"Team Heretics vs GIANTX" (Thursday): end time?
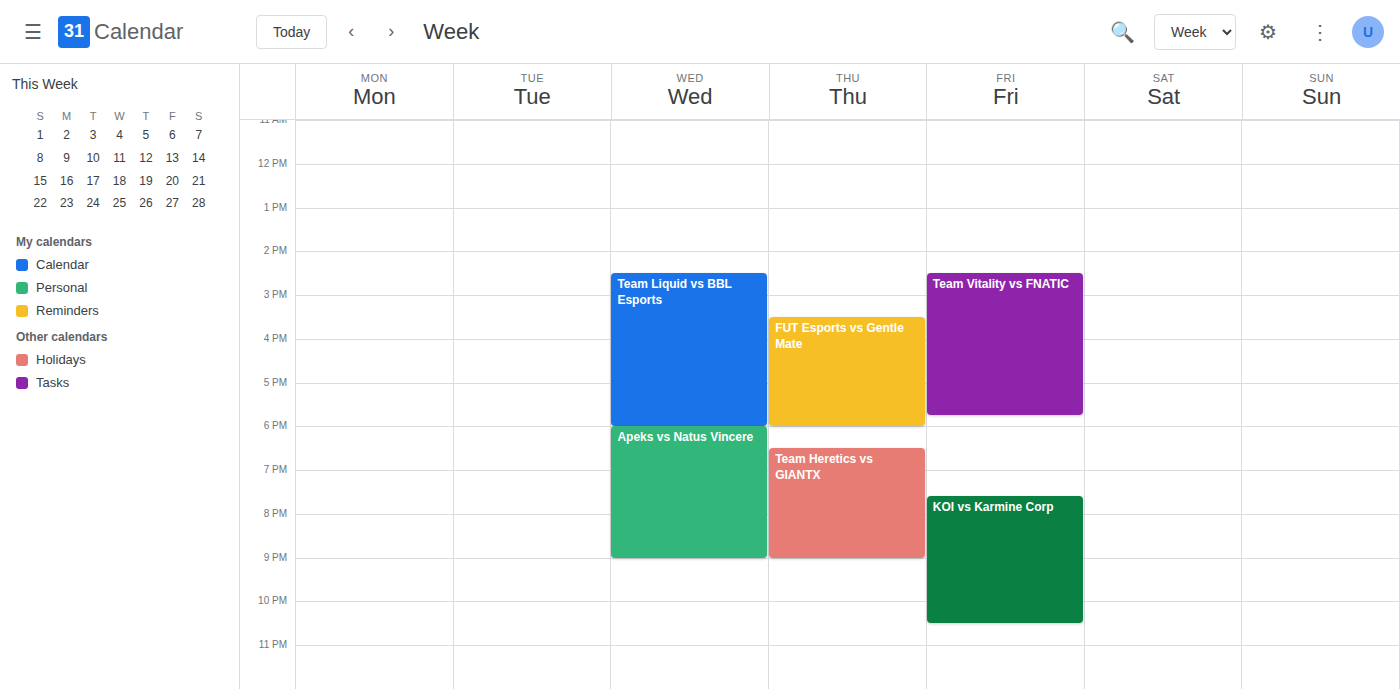
21:00